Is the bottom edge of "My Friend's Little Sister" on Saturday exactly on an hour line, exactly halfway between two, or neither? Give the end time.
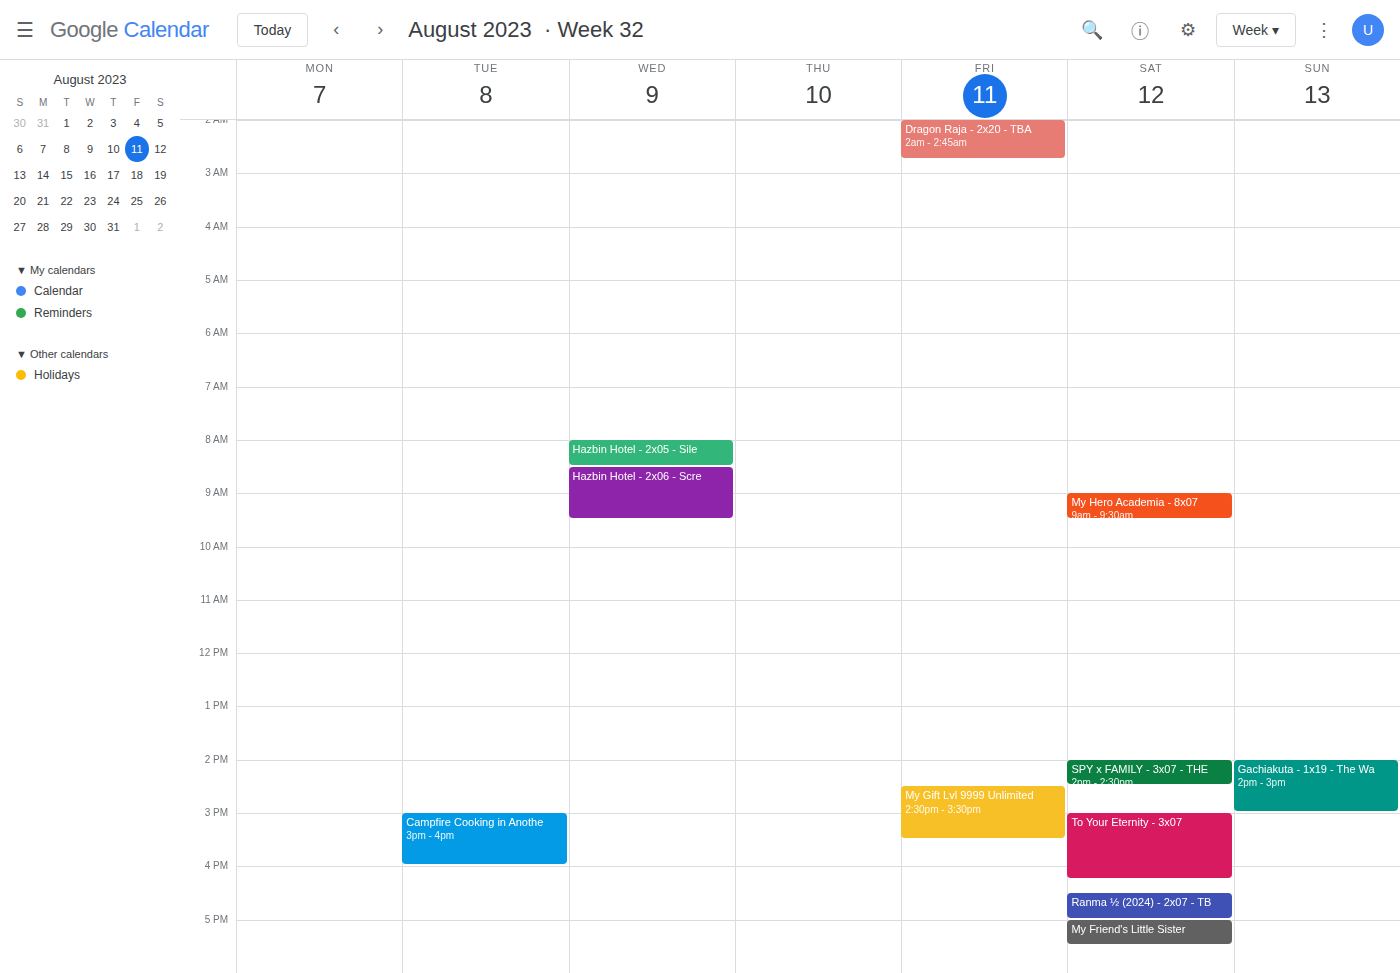
17:30 -- halfway between the 17:00 and 18:00 lines.